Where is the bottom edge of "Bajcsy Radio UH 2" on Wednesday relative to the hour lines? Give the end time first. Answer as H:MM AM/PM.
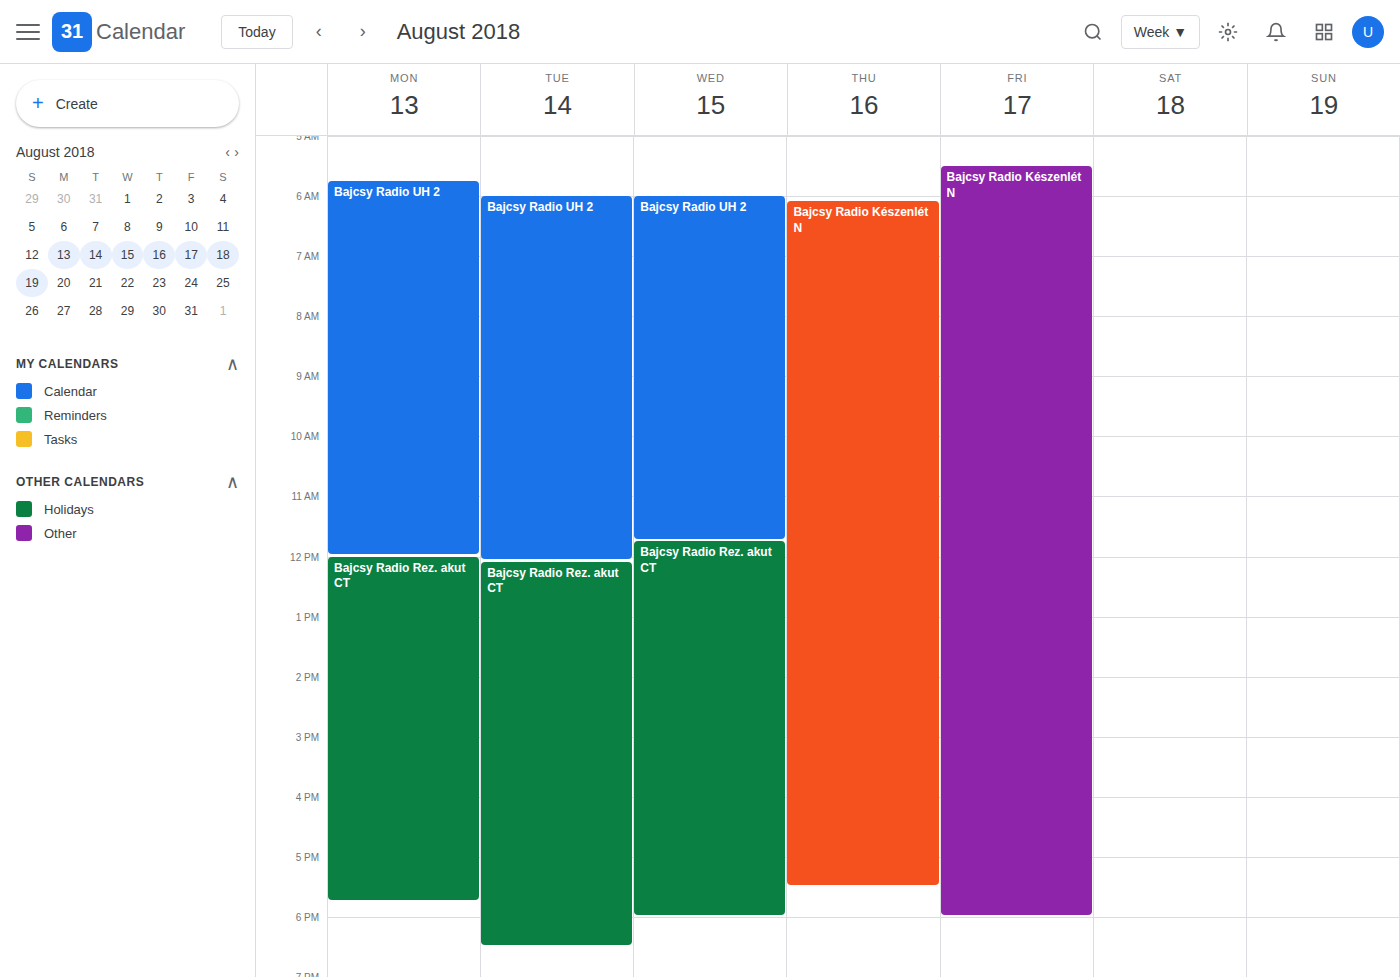
11:45 AM -- neither: three quarters of the way from the 11 AM line to the 12 PM line.